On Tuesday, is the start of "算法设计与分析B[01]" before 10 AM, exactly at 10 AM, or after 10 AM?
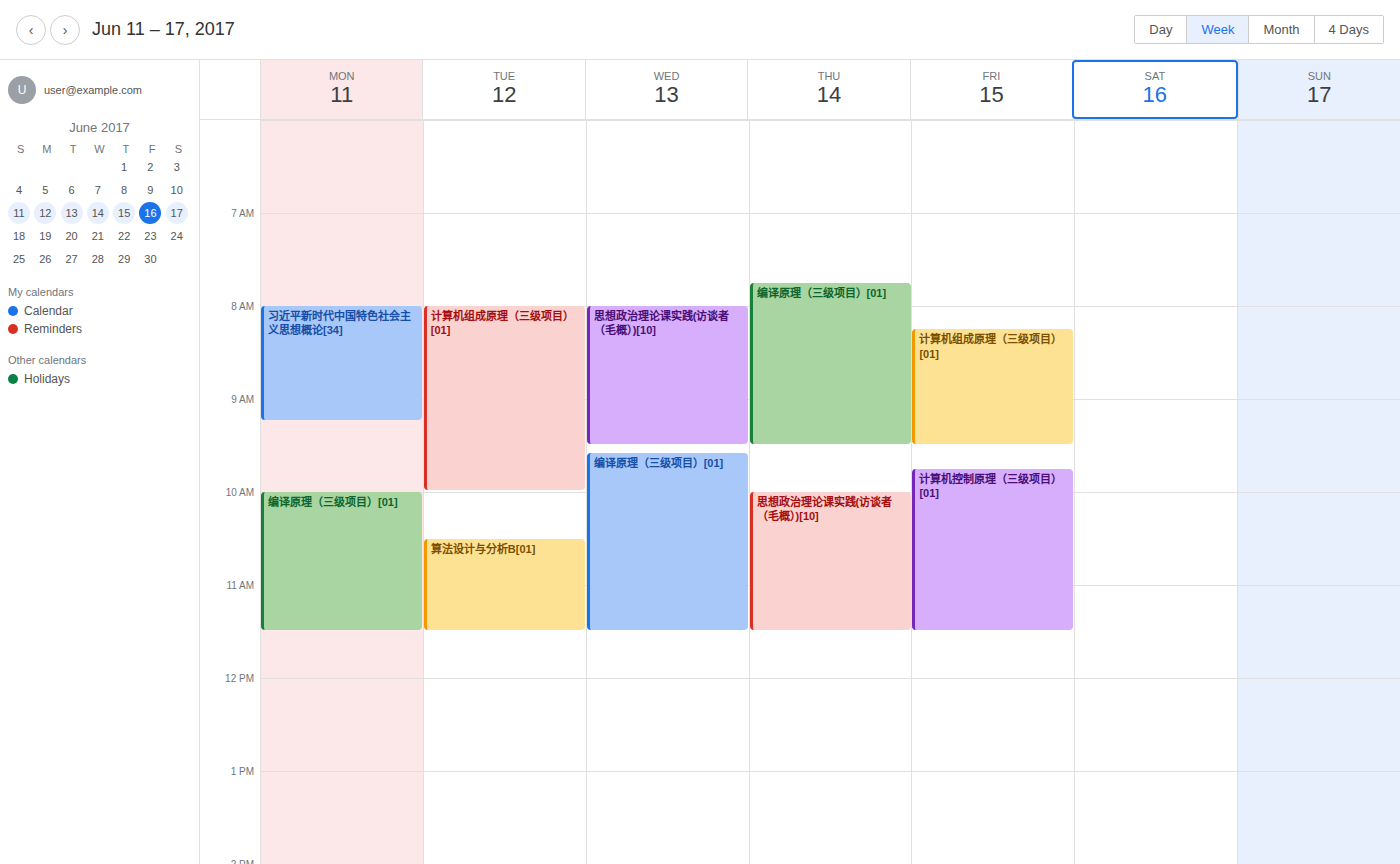
10:30 AM -- after 10 AM, 30 minutes below the 10 AM line.